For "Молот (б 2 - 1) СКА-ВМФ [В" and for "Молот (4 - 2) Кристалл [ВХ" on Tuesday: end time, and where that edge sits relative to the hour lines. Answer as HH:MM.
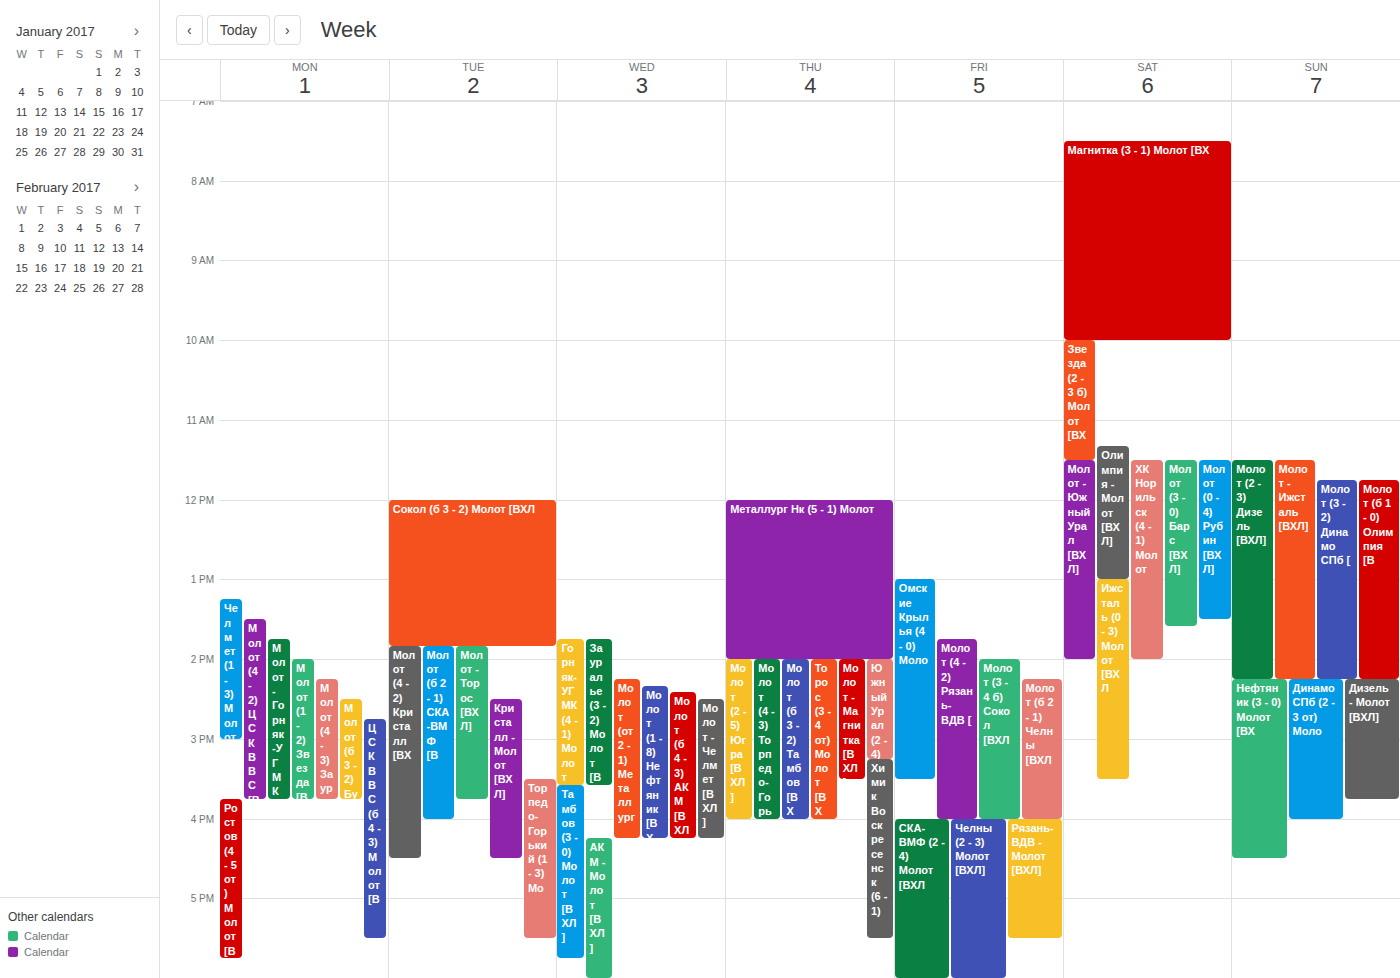
"Молот (б 2 - 1) СКА-ВМФ [В": 16:00, exactly on the 16:00 line. "Молот (4 - 2) Кристалл [ВХ": 16:30, halfway between the 16:00 and 17:00 lines.